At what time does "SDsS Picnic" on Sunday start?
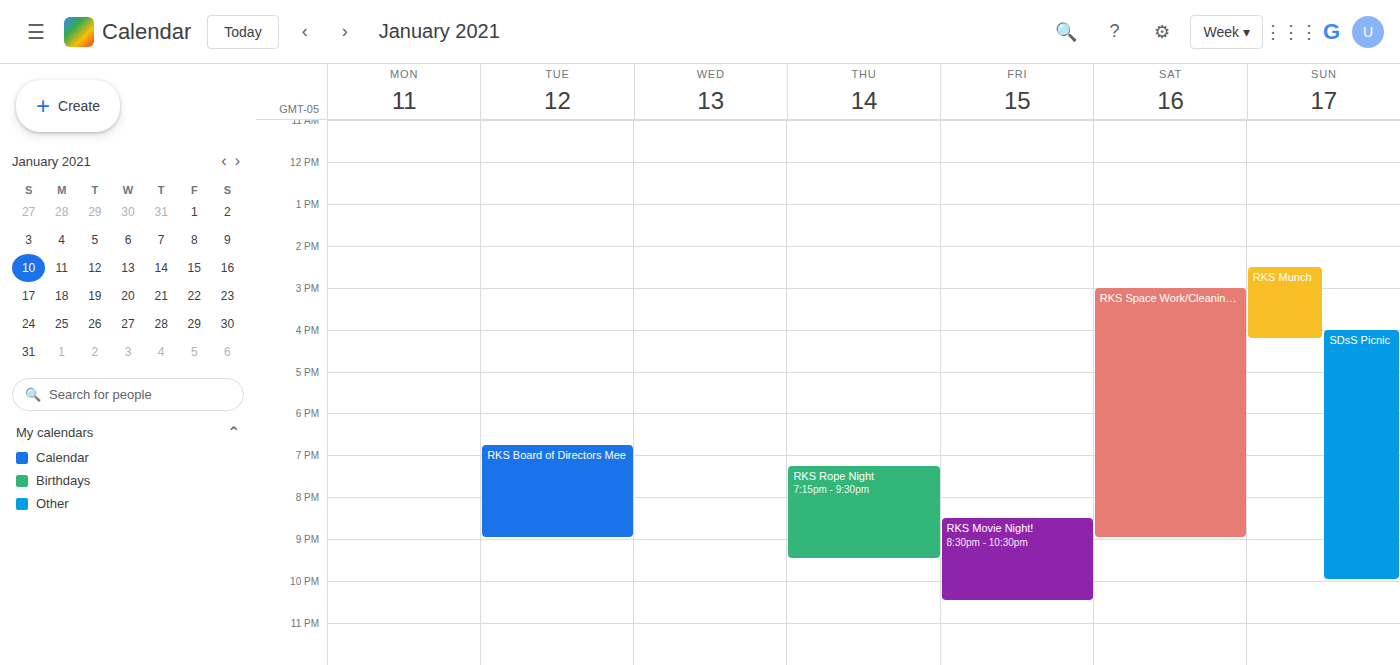
4:00 PM